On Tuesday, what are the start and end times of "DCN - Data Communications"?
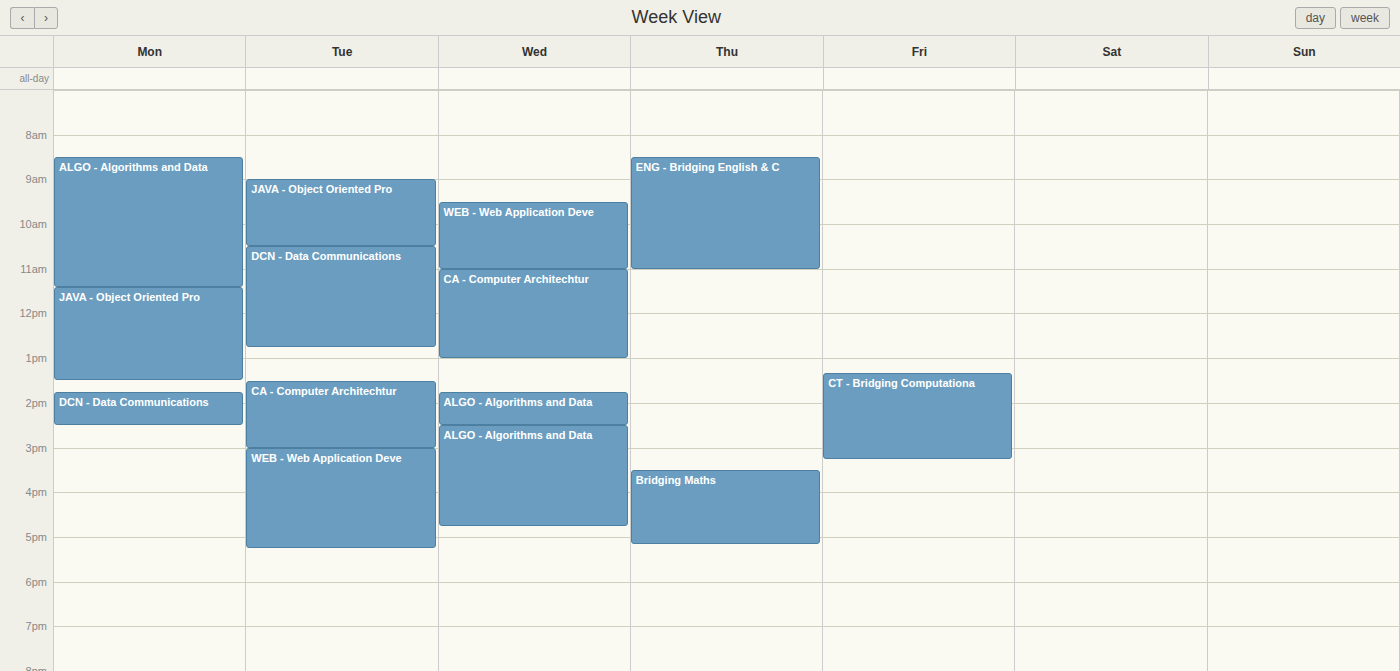
10:30 AM to 12:45 PM